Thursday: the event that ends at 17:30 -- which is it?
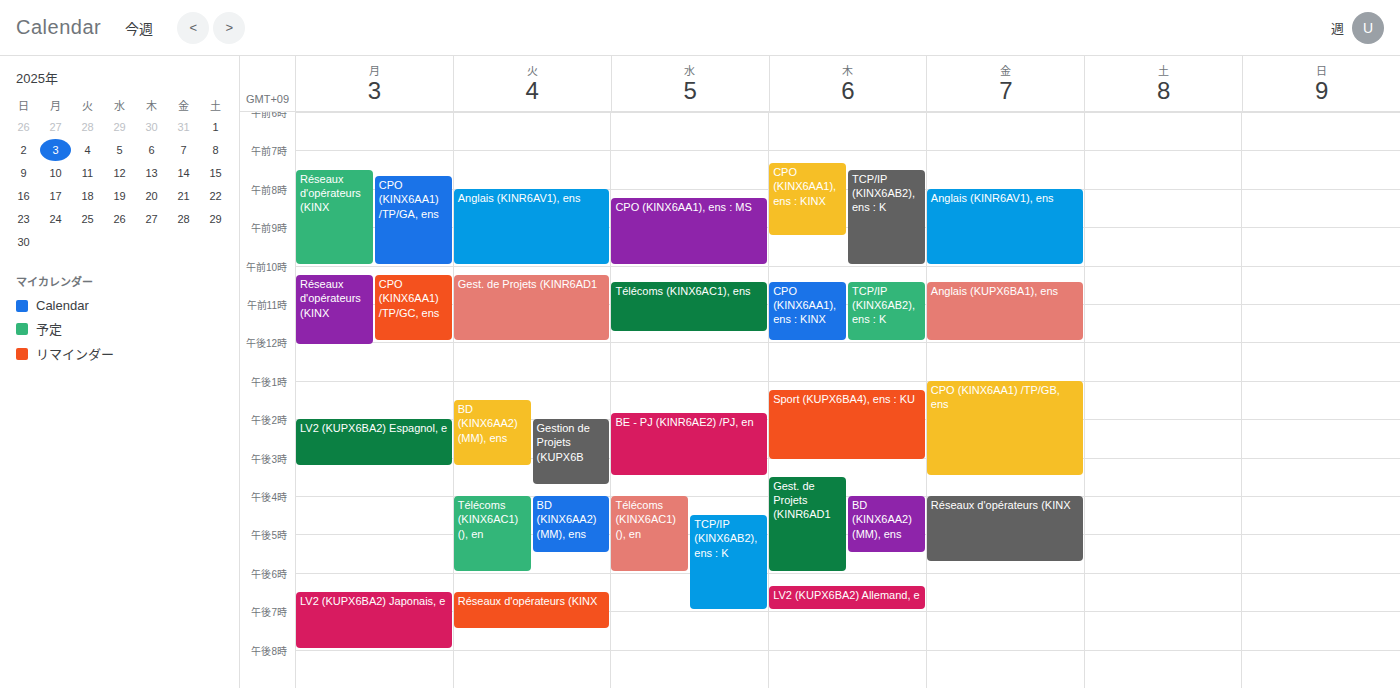
"BD (KINX6AA2) (MM), ens"